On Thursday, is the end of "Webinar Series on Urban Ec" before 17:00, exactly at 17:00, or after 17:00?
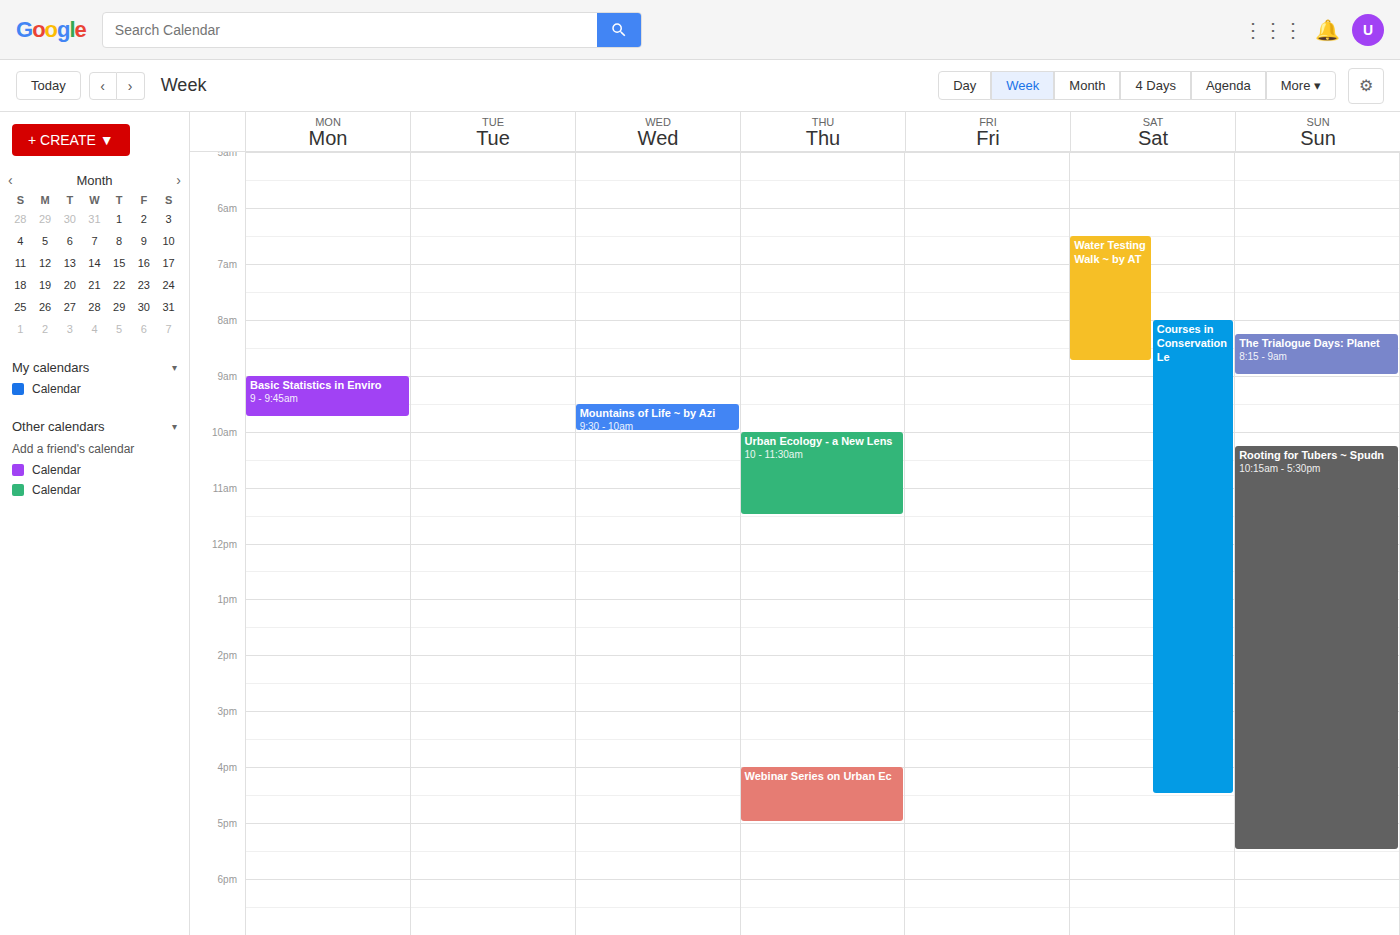
17:00 -- exactly at 17:00, on the 17:00 line.